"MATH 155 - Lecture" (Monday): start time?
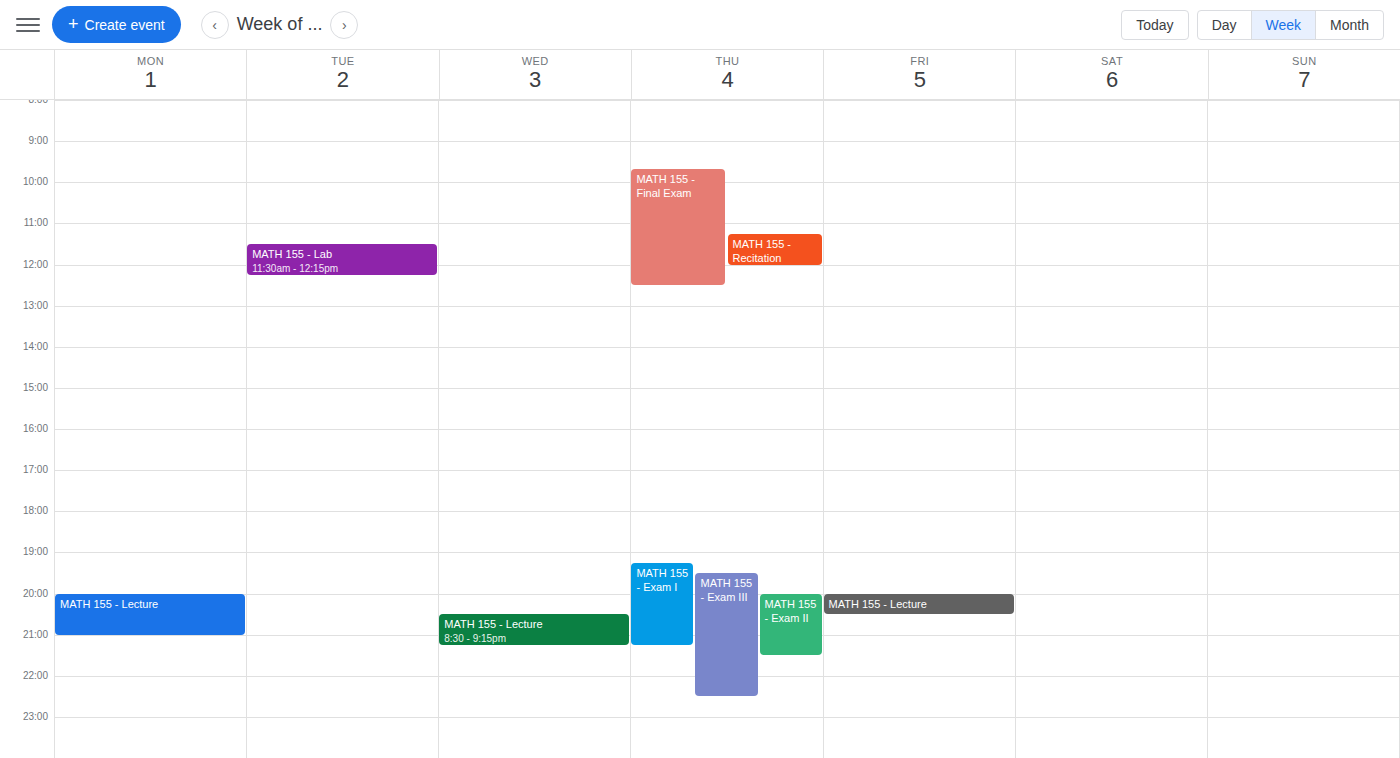
20:00